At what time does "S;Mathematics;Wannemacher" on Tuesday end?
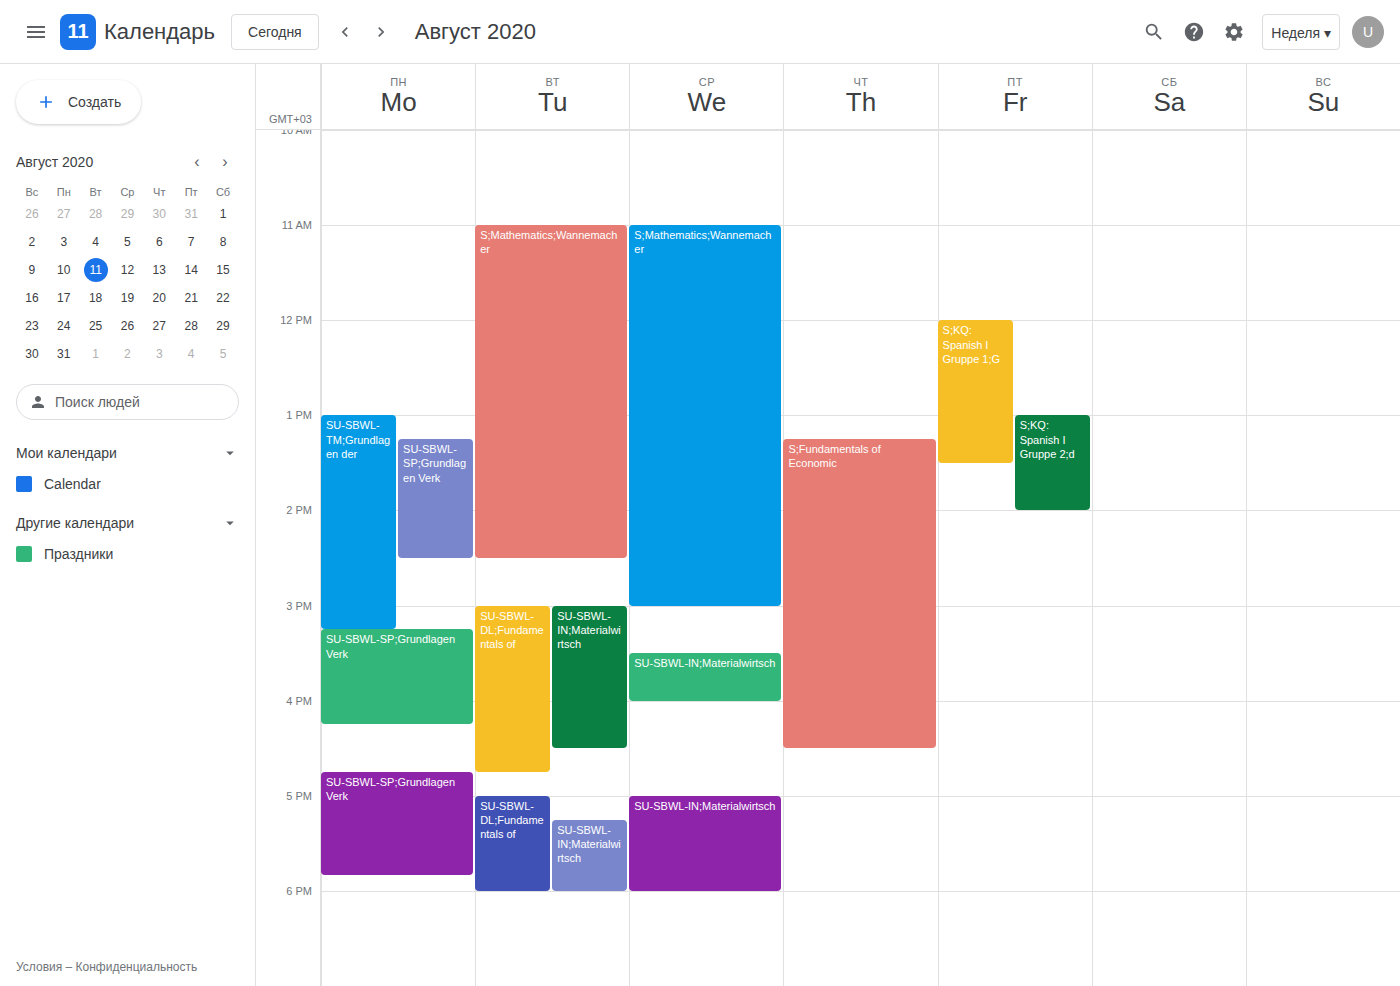
2:30 PM